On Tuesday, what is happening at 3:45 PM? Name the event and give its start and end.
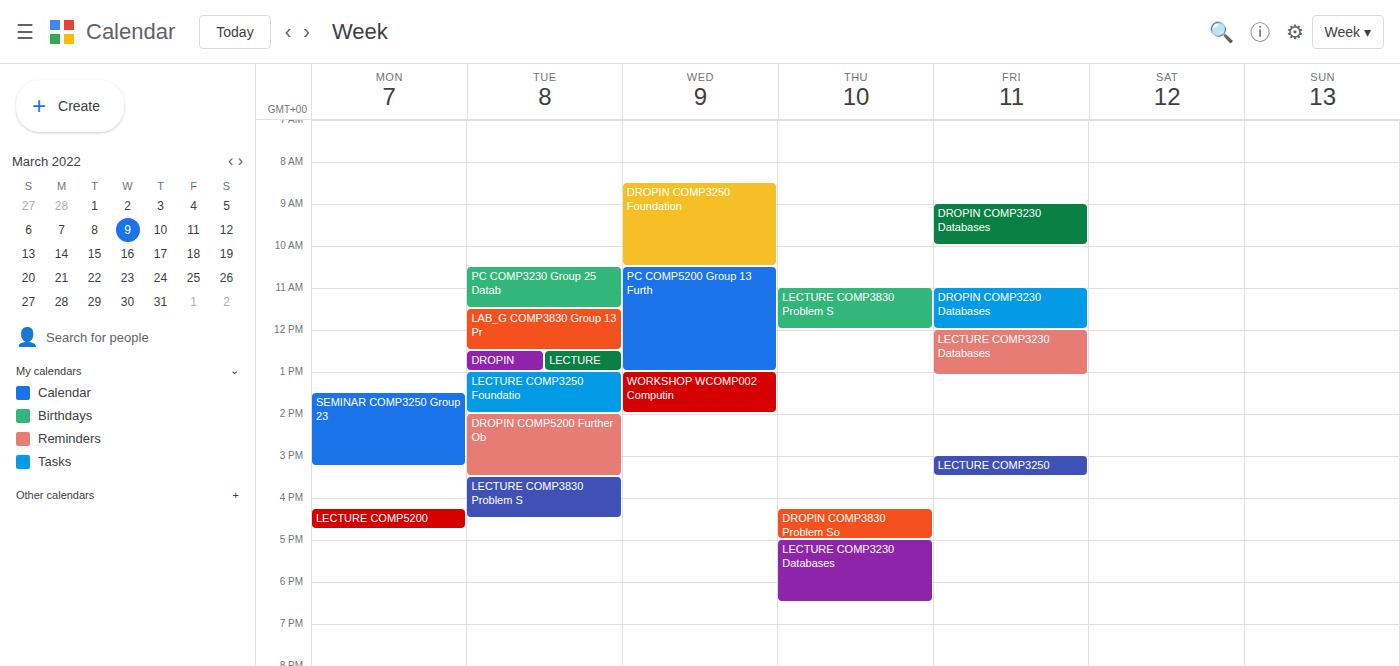
"LECTURE COMP3830 Problem S", 3:30 PM to 4:30 PM